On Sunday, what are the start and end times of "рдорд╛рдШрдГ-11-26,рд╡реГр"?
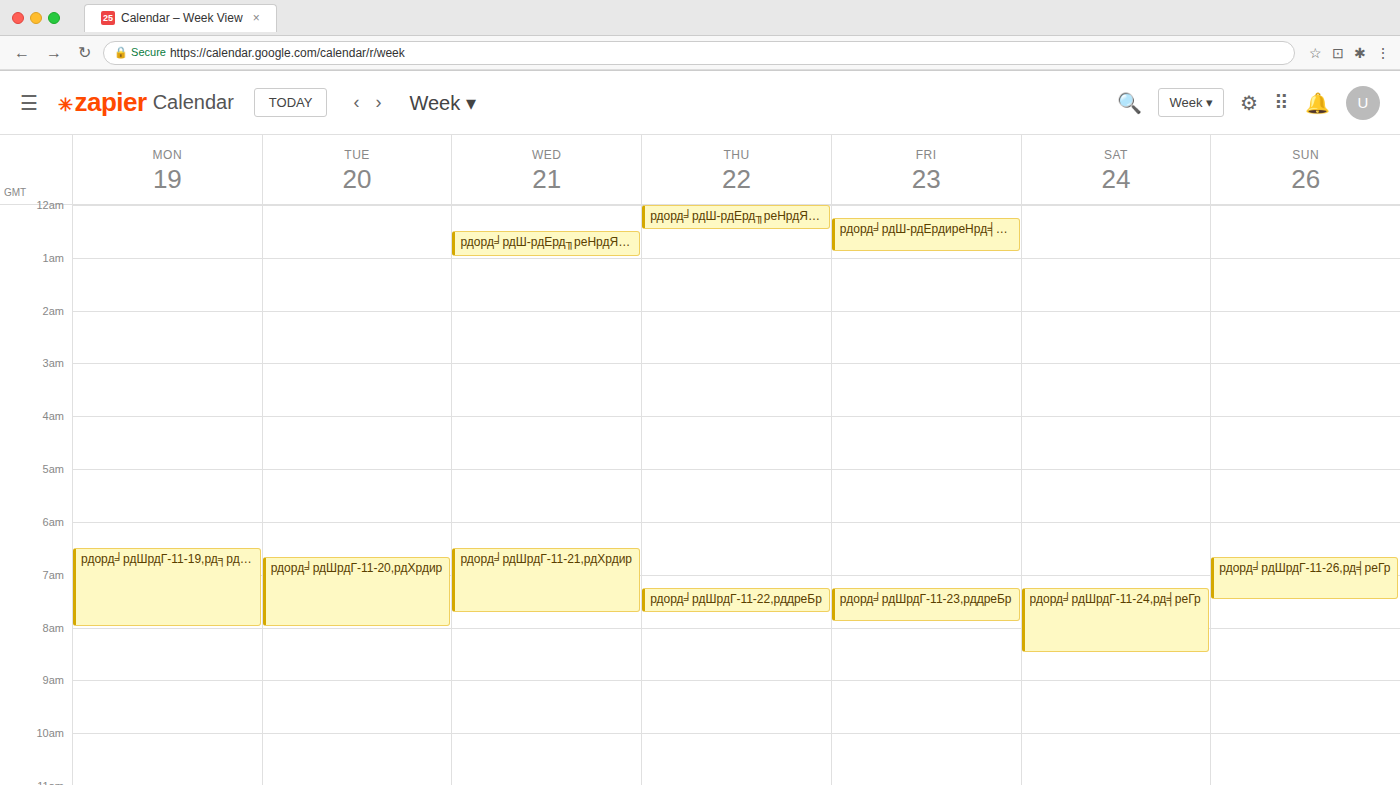
6:40 AM to 7:30 AM